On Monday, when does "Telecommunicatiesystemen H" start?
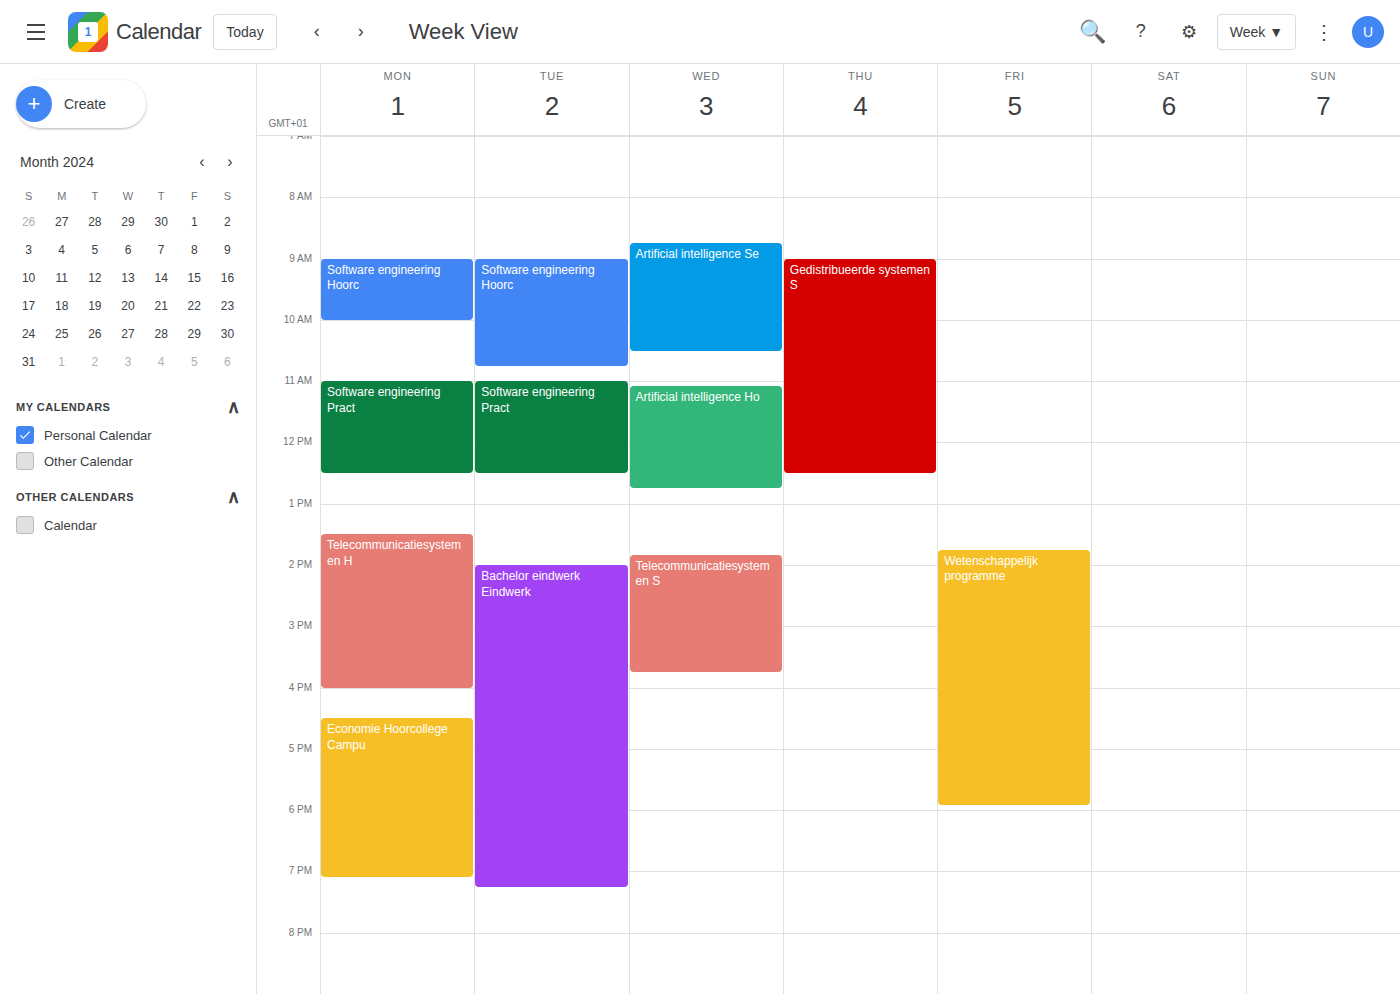
1:30 PM